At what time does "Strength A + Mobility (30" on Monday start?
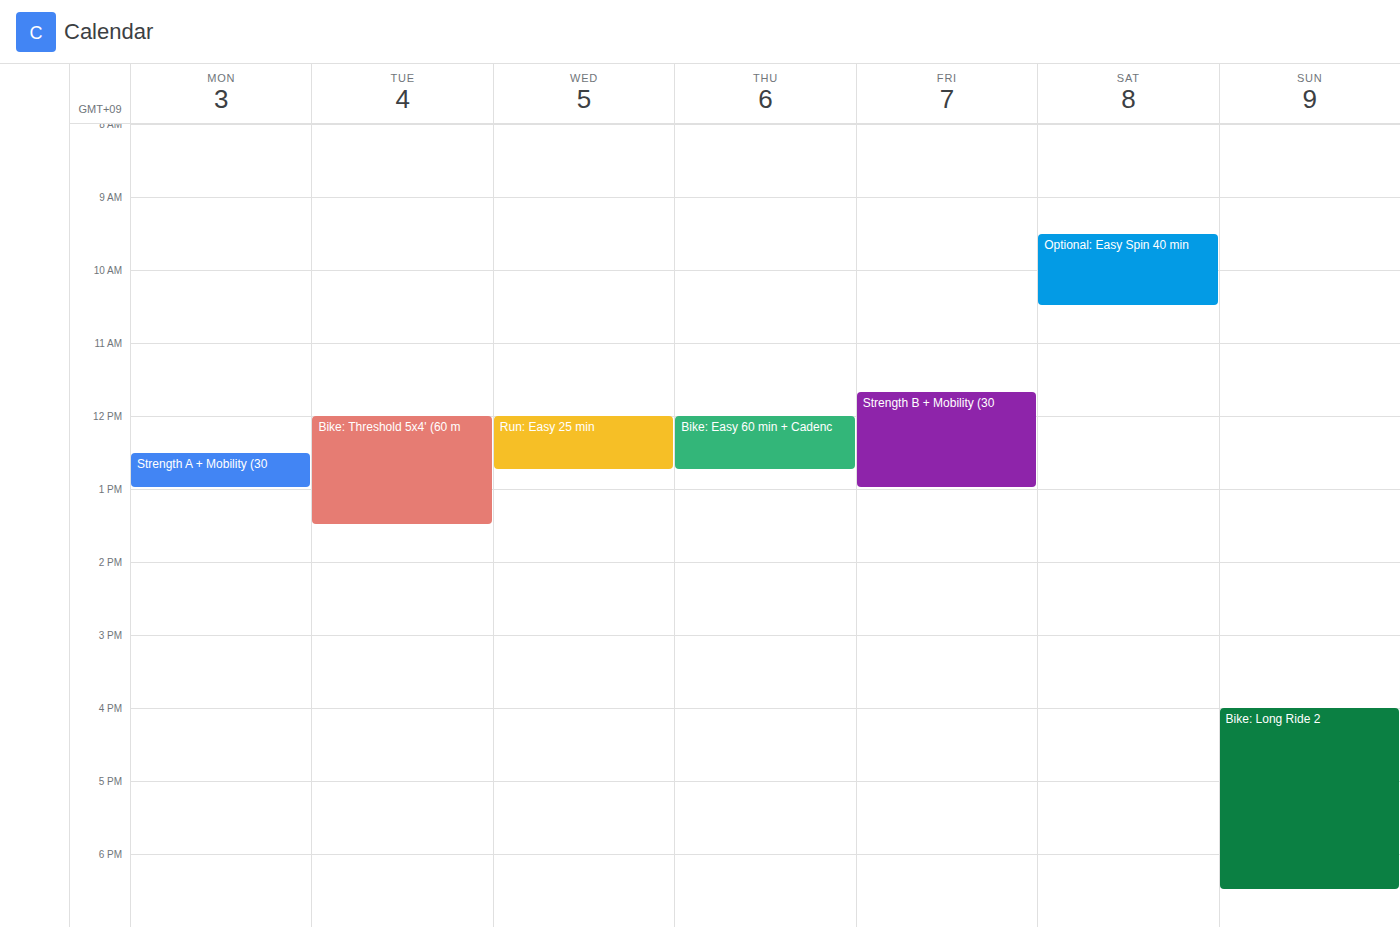
12:30 PM